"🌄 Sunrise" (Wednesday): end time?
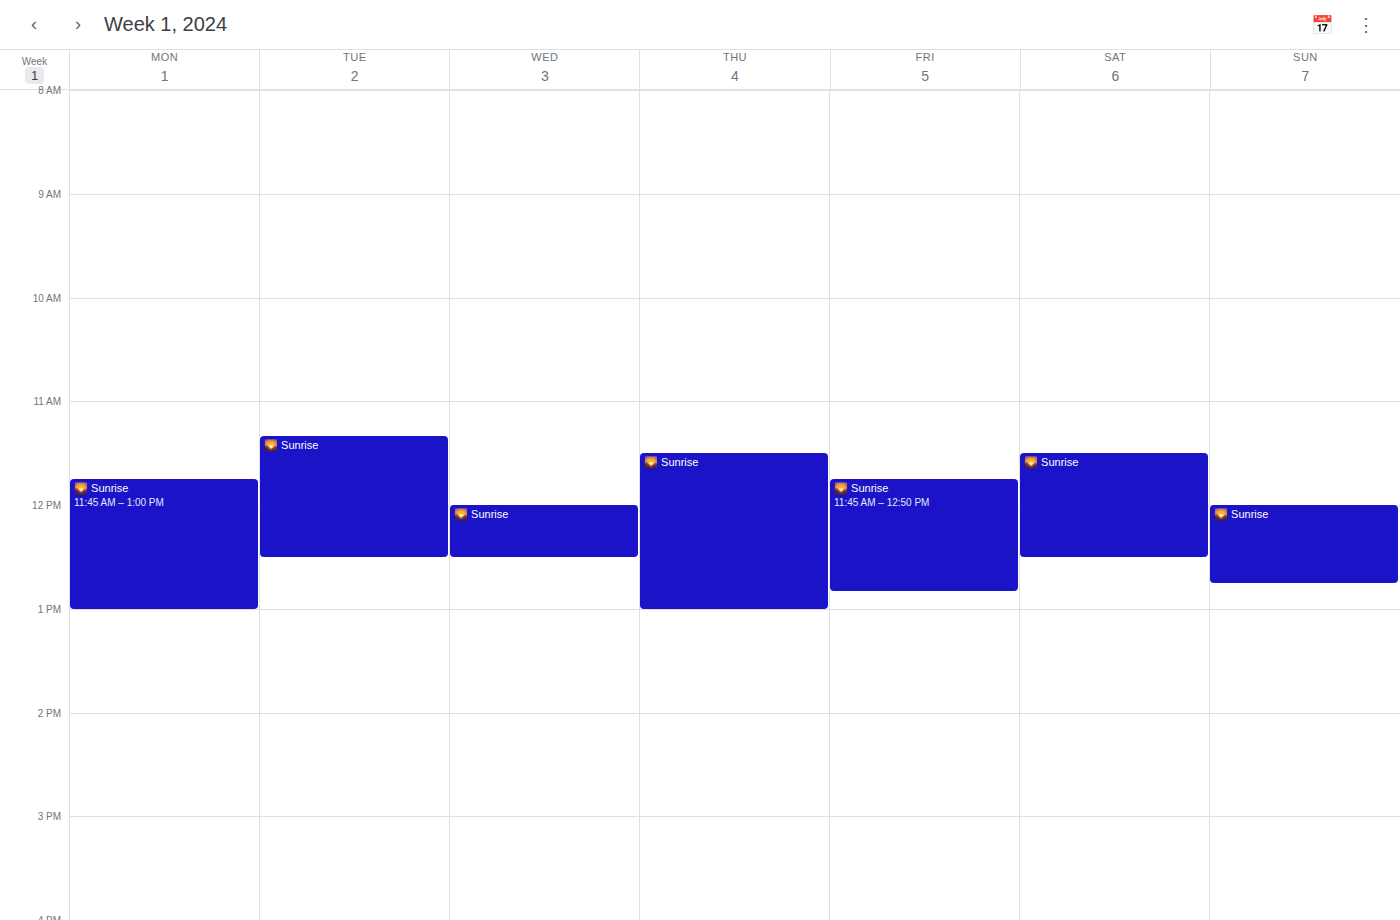
12:30 PM